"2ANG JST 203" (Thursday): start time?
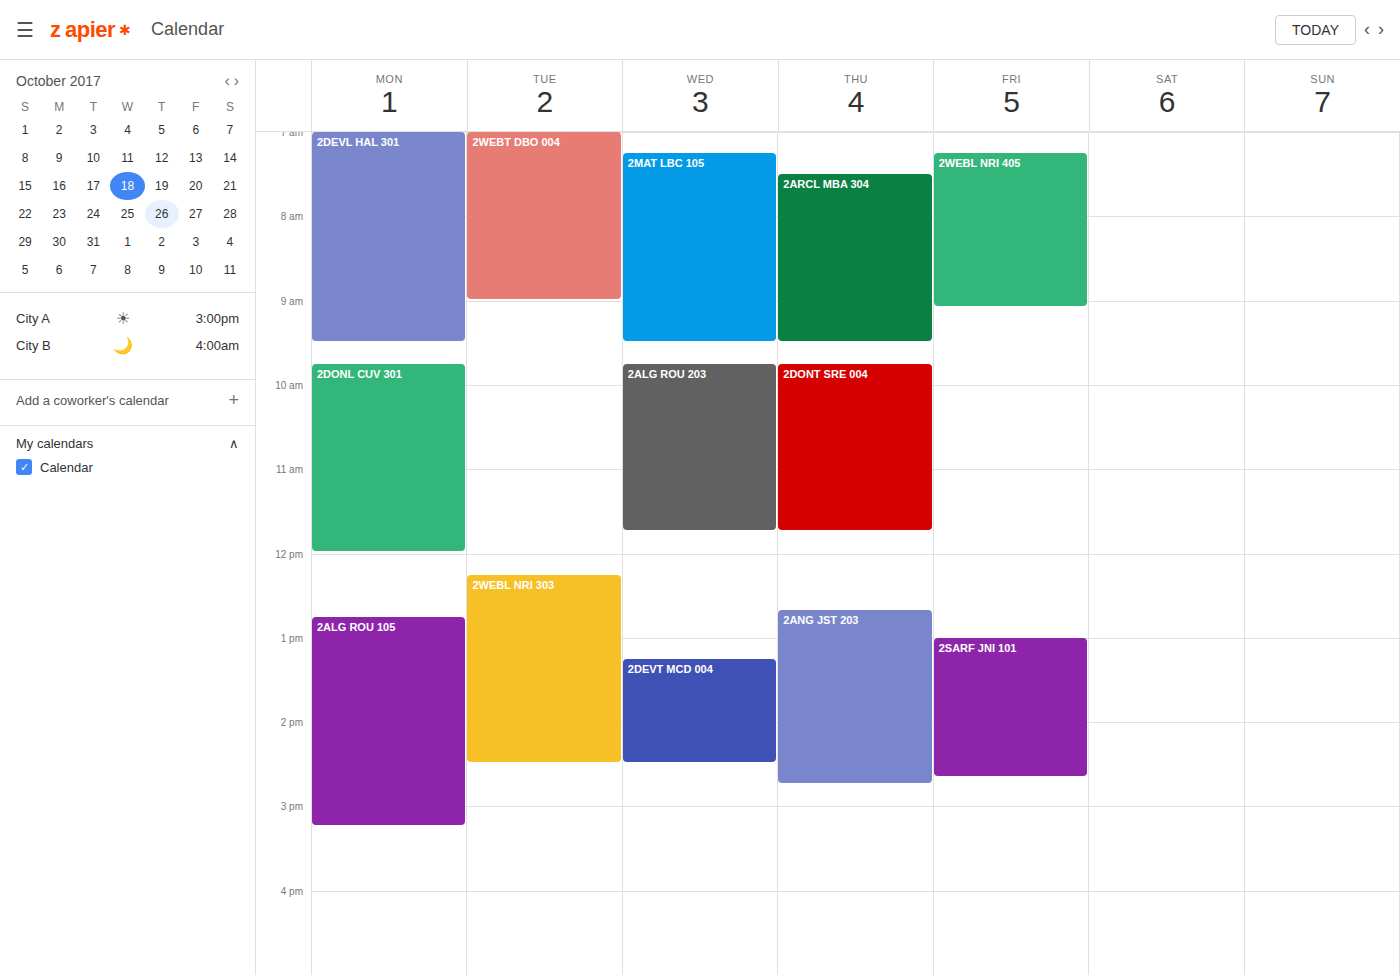
12:40 PM